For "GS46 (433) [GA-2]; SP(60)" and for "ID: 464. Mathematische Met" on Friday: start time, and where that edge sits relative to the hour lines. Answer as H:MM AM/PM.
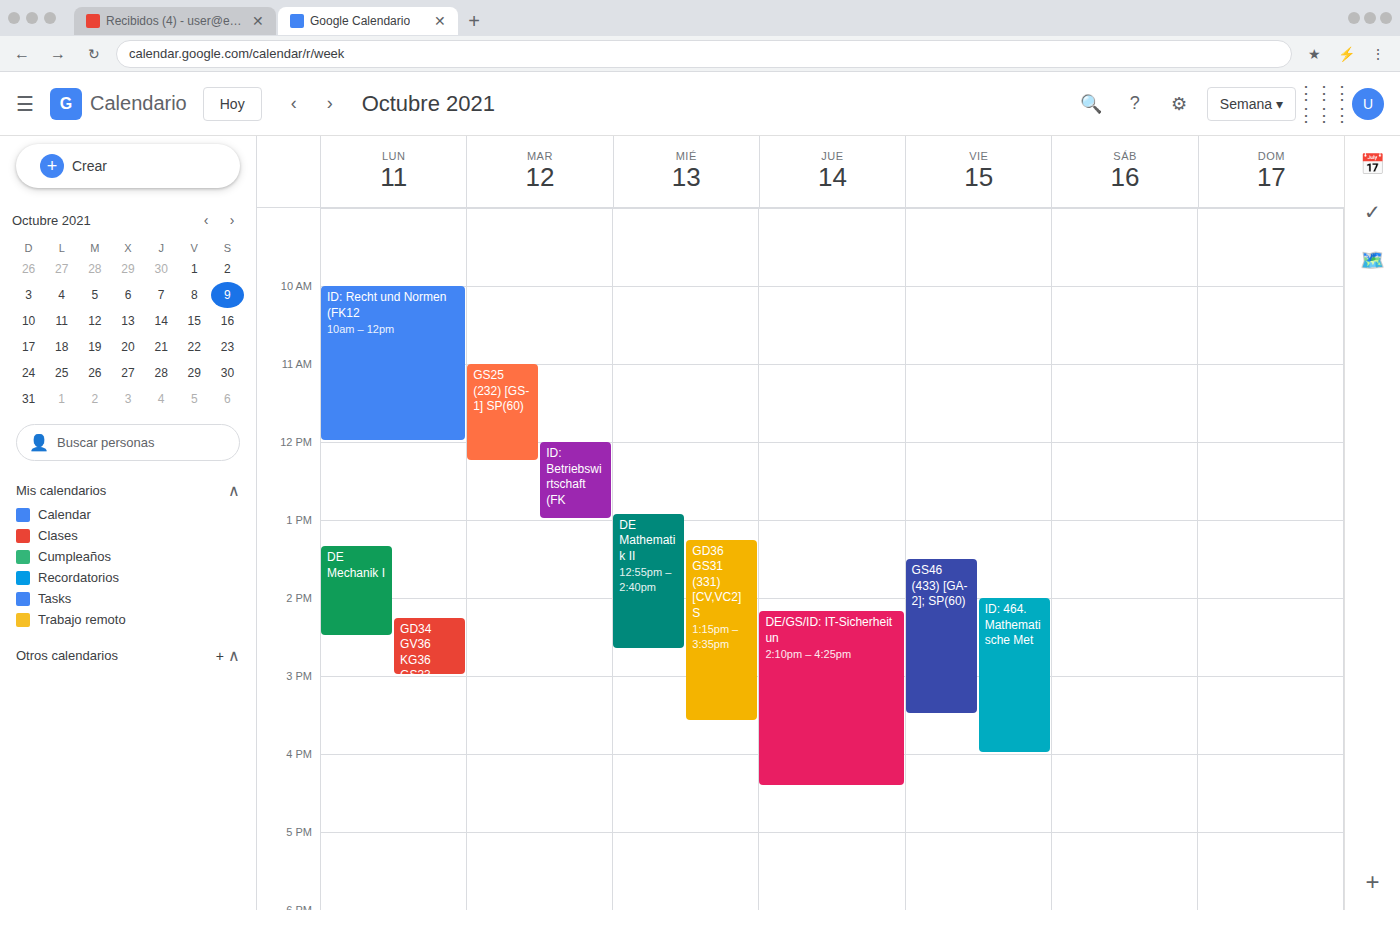
"GS46 (433) [GA-2]; SP(60)": 1:30 PM, halfway between the 1 PM and 2 PM lines. "ID: 464. Mathematische Met": 2:00 PM, exactly on the 2 PM line.